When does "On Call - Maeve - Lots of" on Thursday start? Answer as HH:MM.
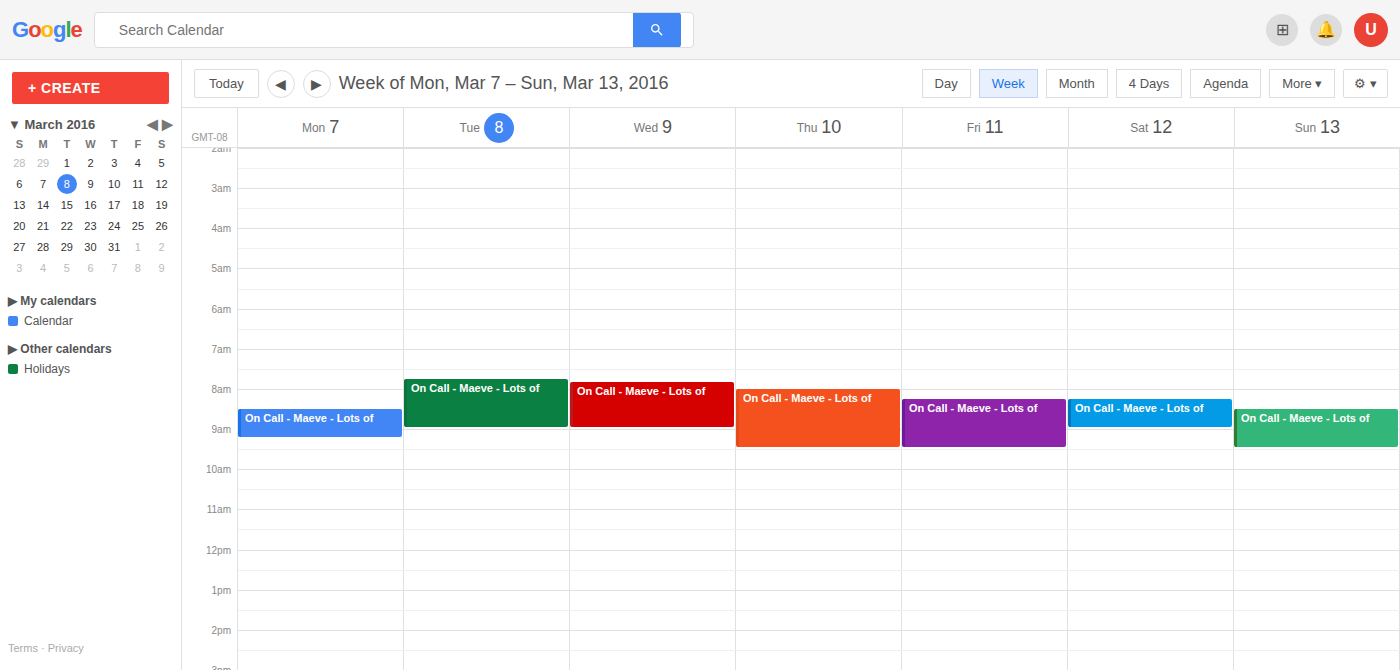
08:00